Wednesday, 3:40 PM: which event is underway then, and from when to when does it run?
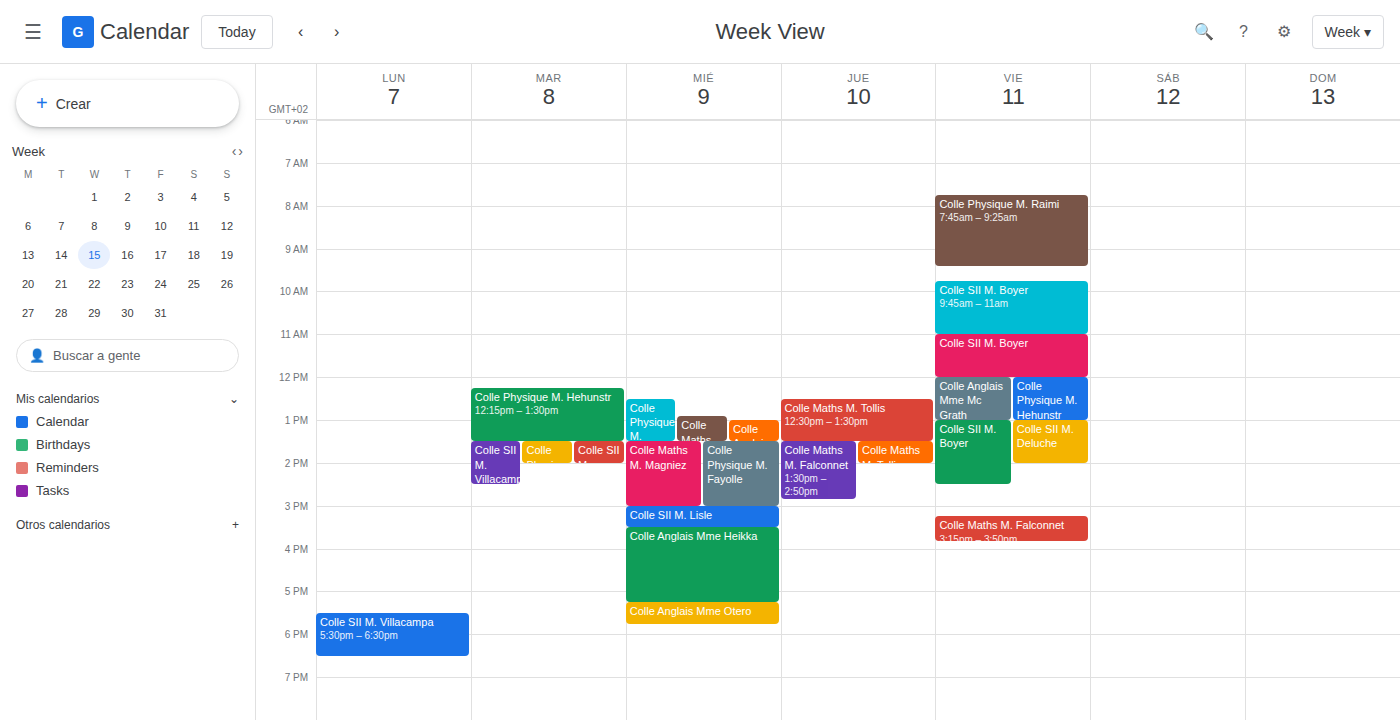
"Colle Anglais Mme Heikka", 3:30 PM to 5:15 PM